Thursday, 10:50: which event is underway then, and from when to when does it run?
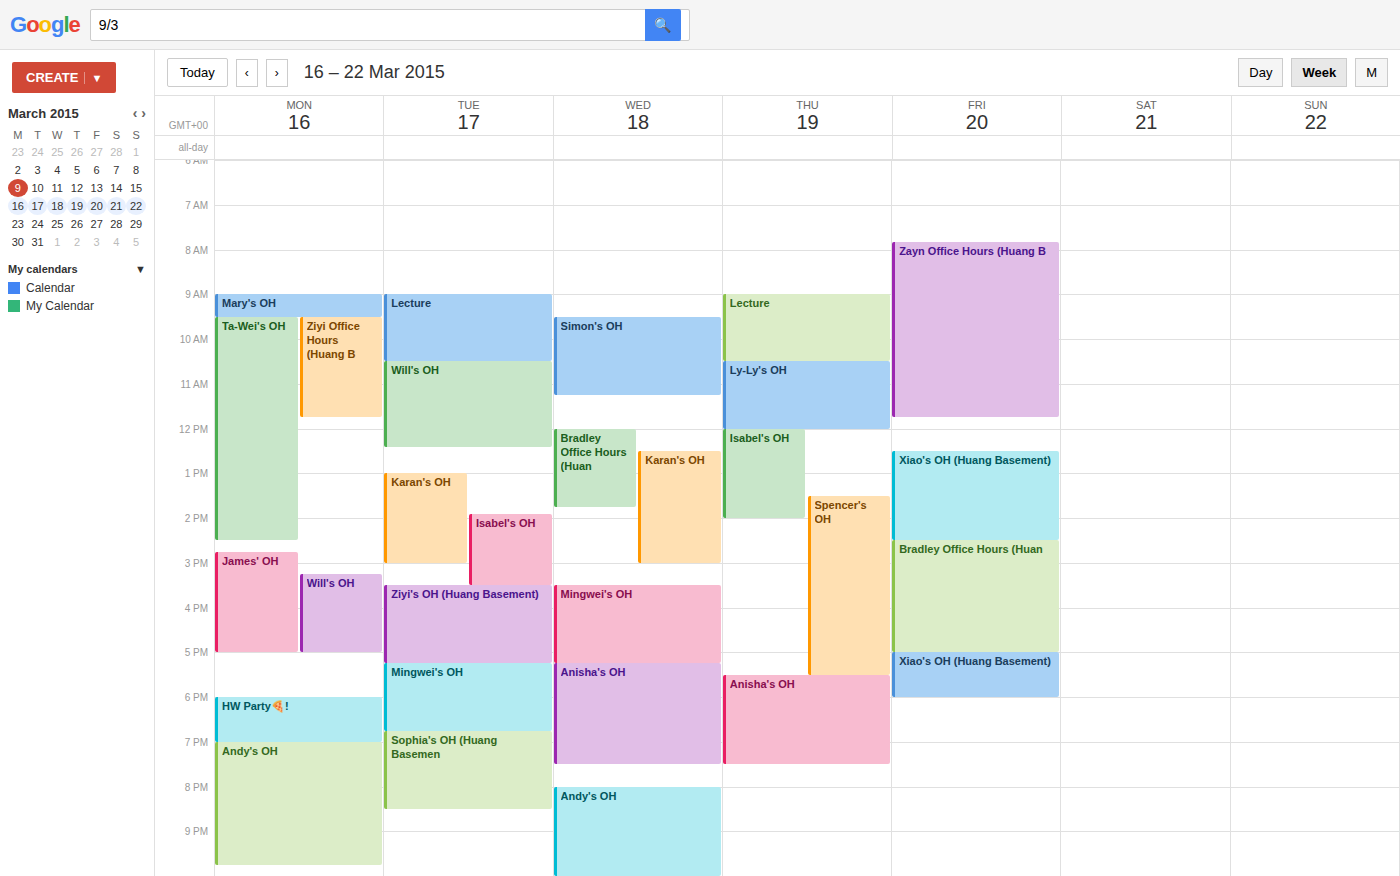
"Ly-Ly's OH", 10:30 to 12:00